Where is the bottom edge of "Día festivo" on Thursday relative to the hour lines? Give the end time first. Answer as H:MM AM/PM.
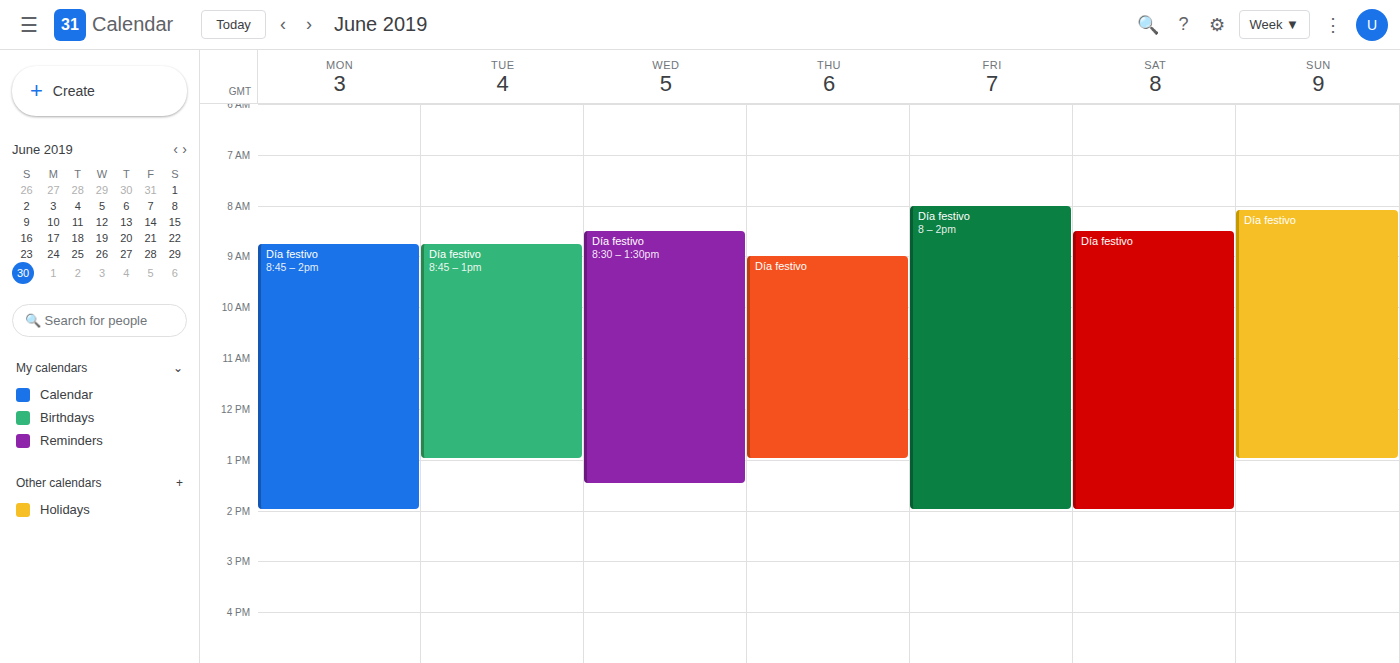
1:00 PM -- exactly on the 1 PM line.